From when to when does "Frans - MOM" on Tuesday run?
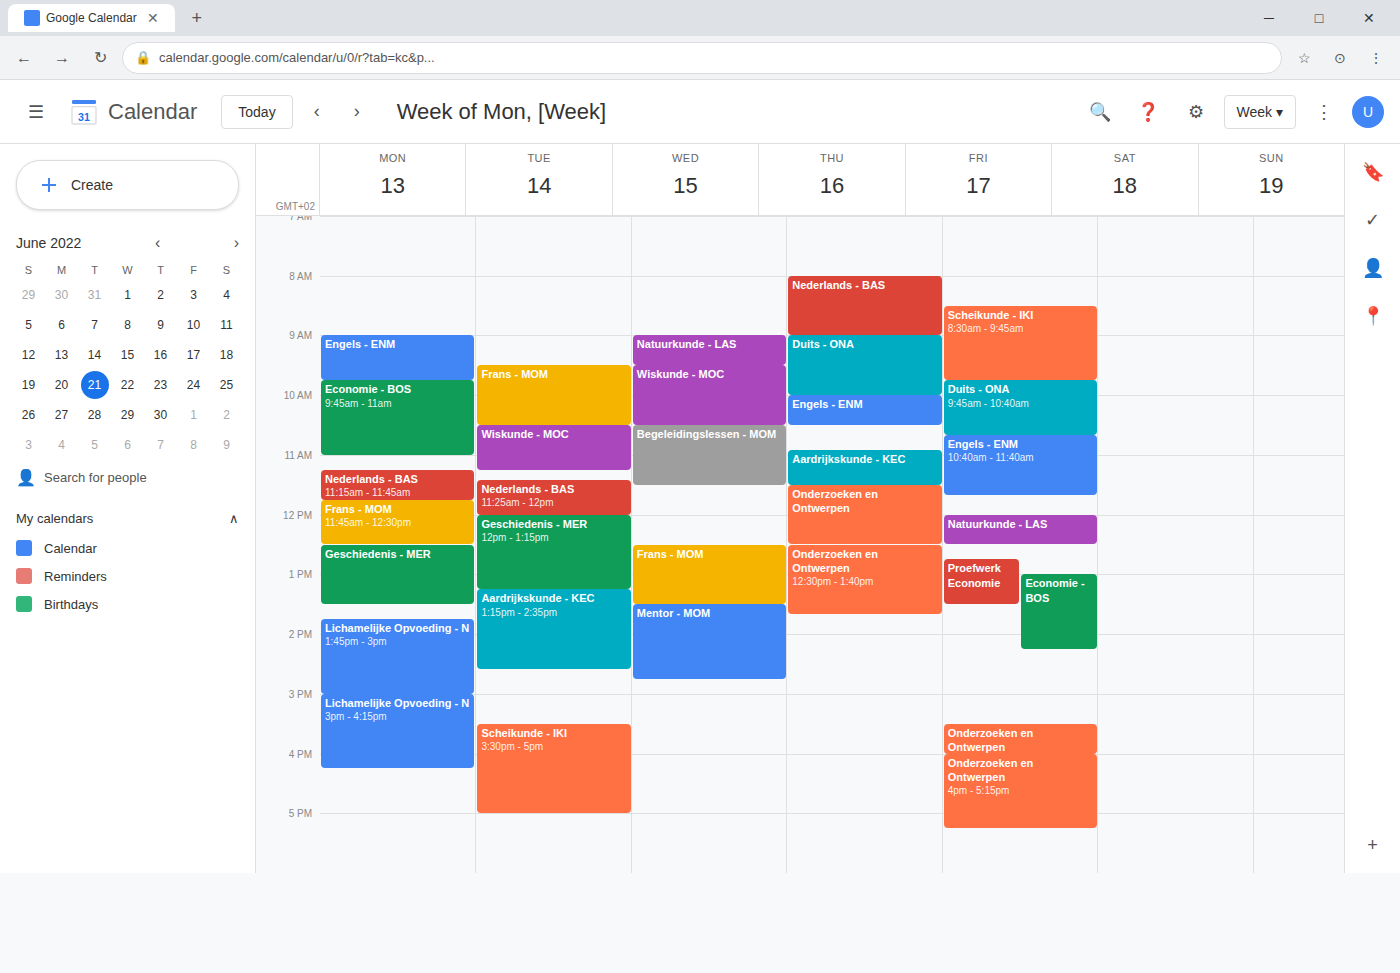
9:30 AM to 10:30 AM